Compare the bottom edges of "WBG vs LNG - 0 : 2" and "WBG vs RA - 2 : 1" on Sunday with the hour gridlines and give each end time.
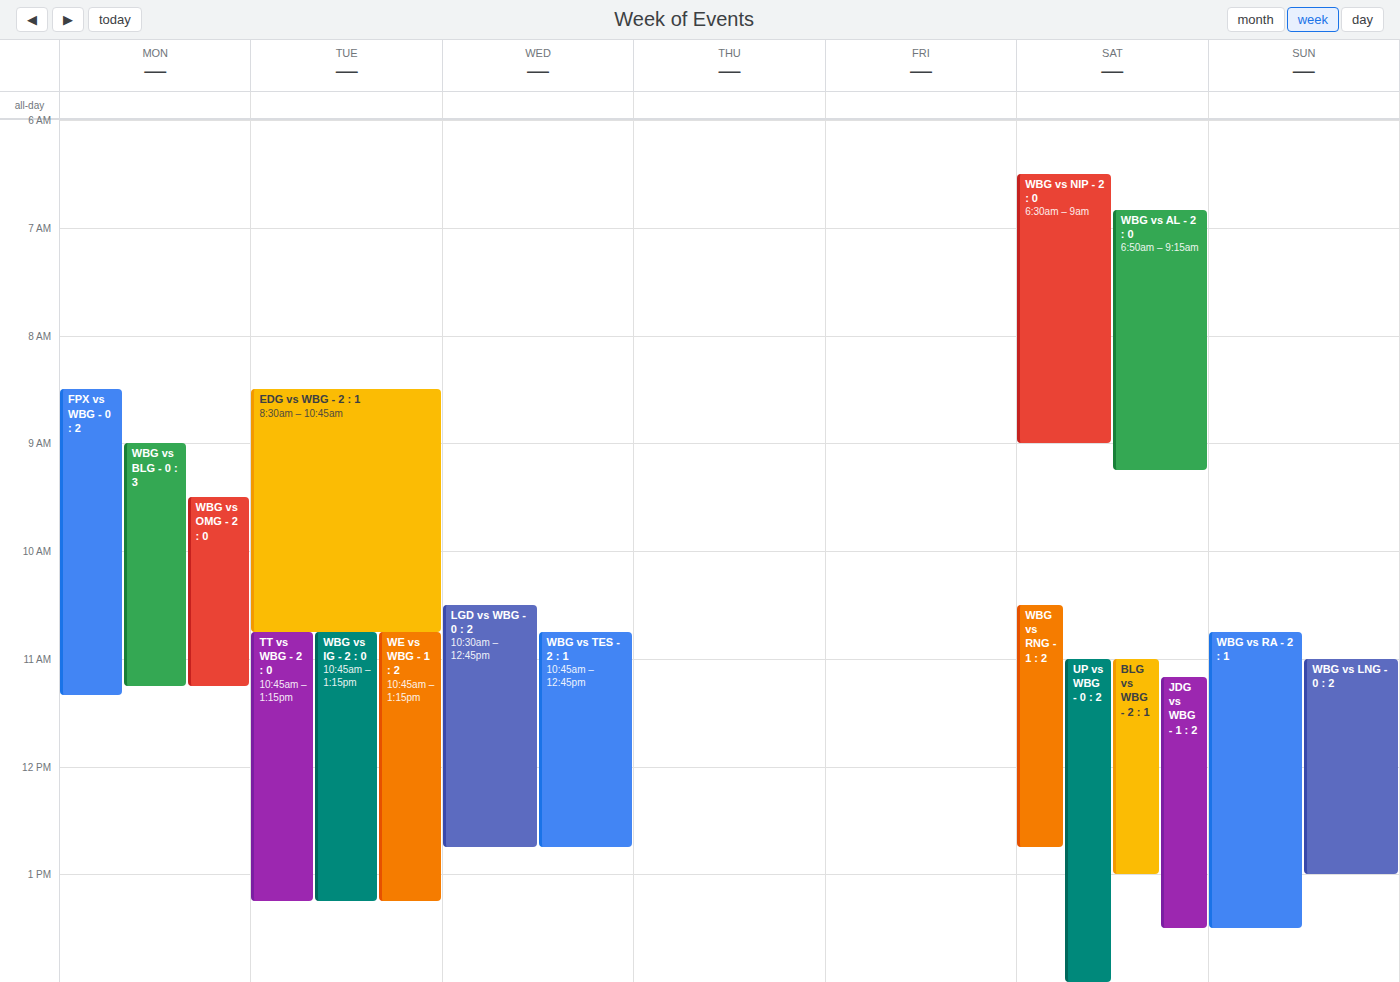
"WBG vs LNG - 0 : 2": 1:00 PM, exactly on the 1 PM line. "WBG vs RA - 2 : 1": 1:30 PM, halfway between the 1 PM and 2 PM lines.